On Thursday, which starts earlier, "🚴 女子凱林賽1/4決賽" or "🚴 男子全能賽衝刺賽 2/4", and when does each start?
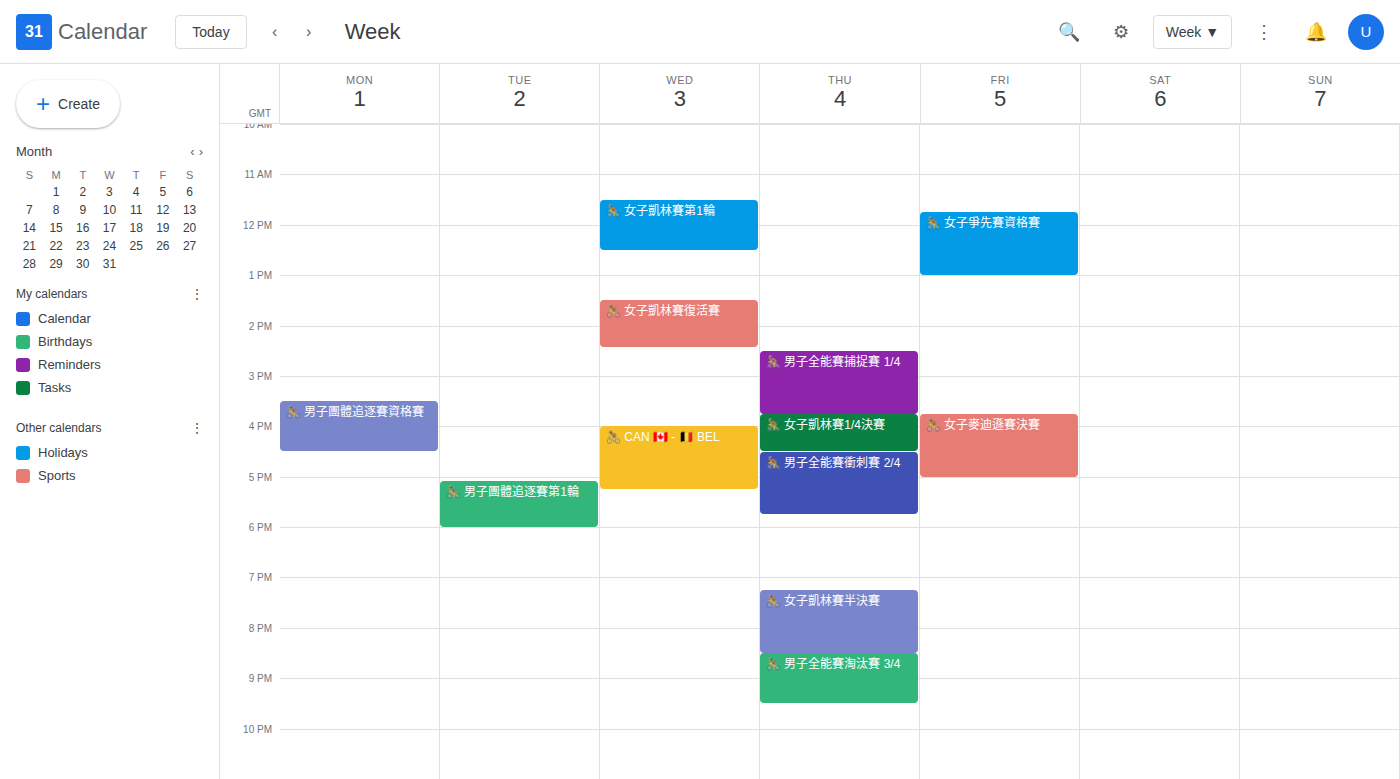
"🚴 女子凱林賽1/4決賽" 3:45 PM; "🚴 男子全能賽衝刺賽 2/4" 4:30 PM.